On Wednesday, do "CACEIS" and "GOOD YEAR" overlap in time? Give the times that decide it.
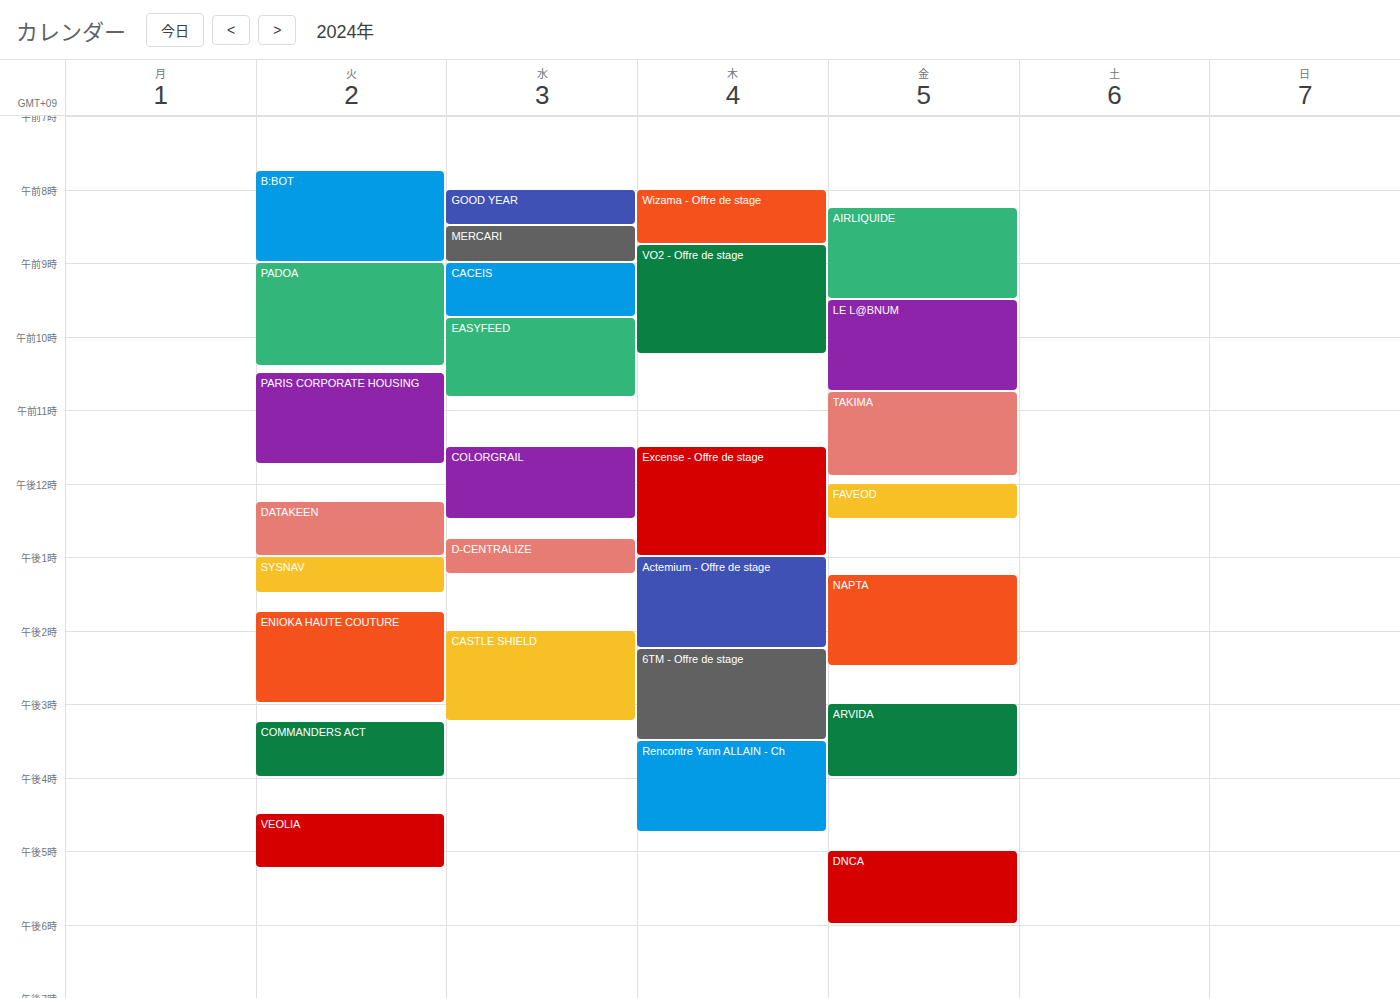
"GOOD YEAR" ends at 8:30 AM and "CACEIS" starts at 9:00 AM -- no overlap.